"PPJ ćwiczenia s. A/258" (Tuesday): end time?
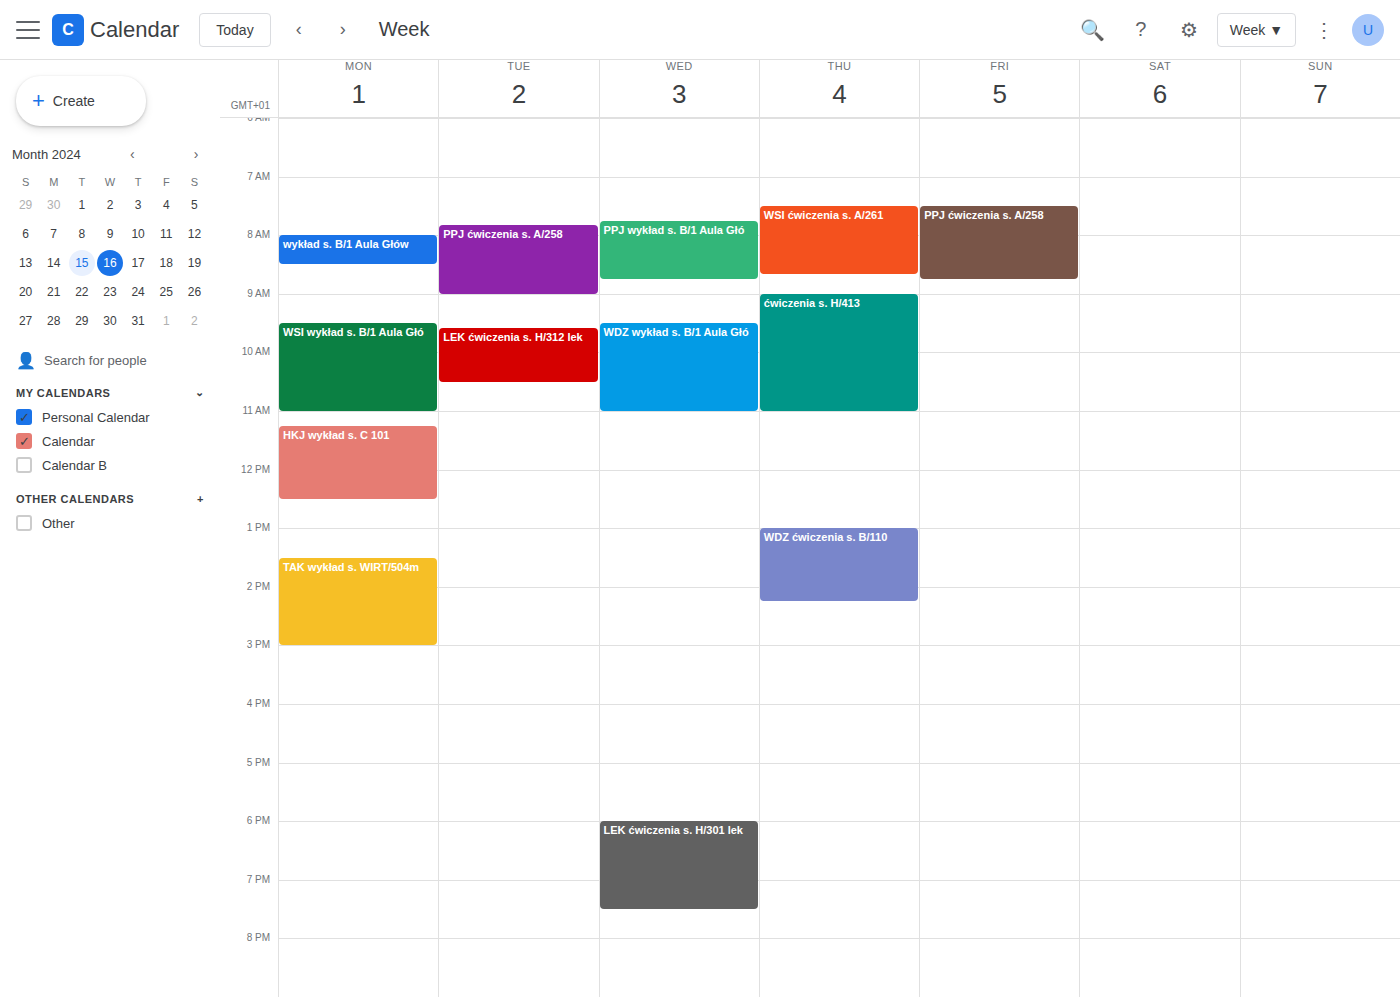
9:00 AM